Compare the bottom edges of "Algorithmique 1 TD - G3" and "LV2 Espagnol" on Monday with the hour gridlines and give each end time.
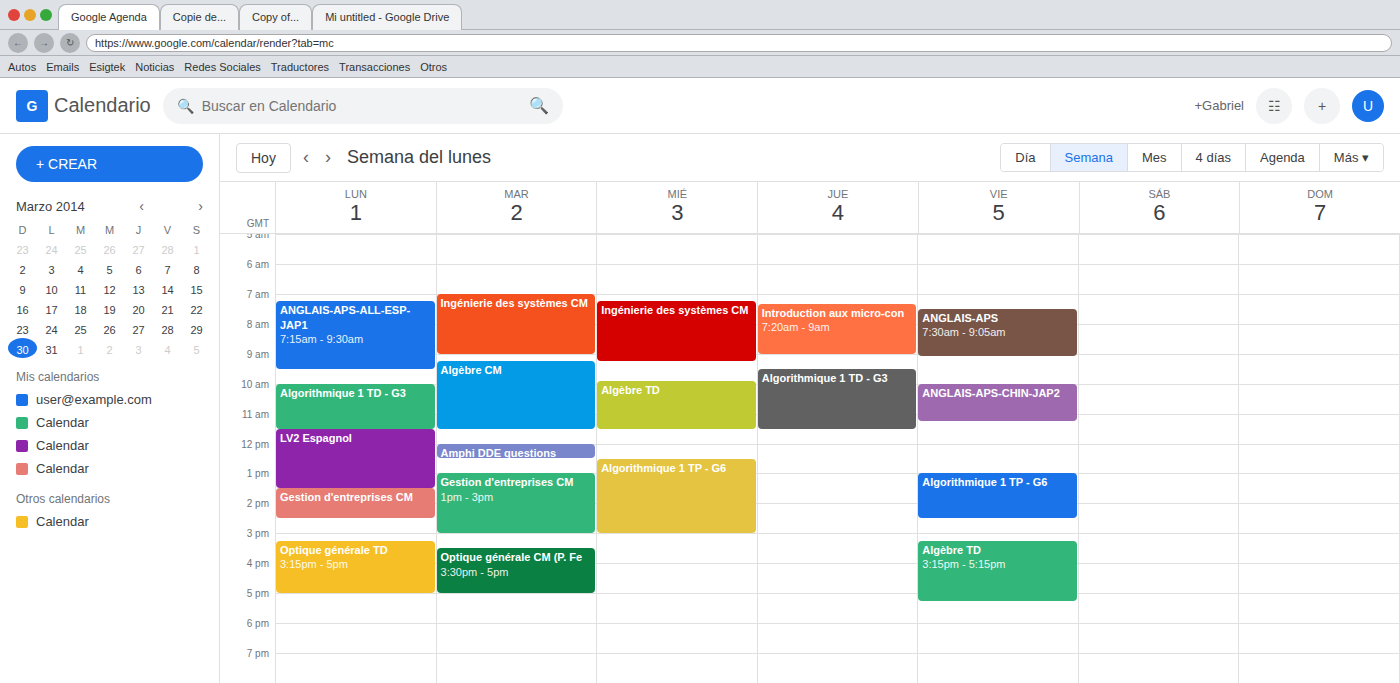
"Algorithmique 1 TD - G3": 11:30 AM, halfway between the 11 AM and 12 PM lines. "LV2 Espagnol": 1:30 PM, halfway between the 1 PM and 2 PM lines.